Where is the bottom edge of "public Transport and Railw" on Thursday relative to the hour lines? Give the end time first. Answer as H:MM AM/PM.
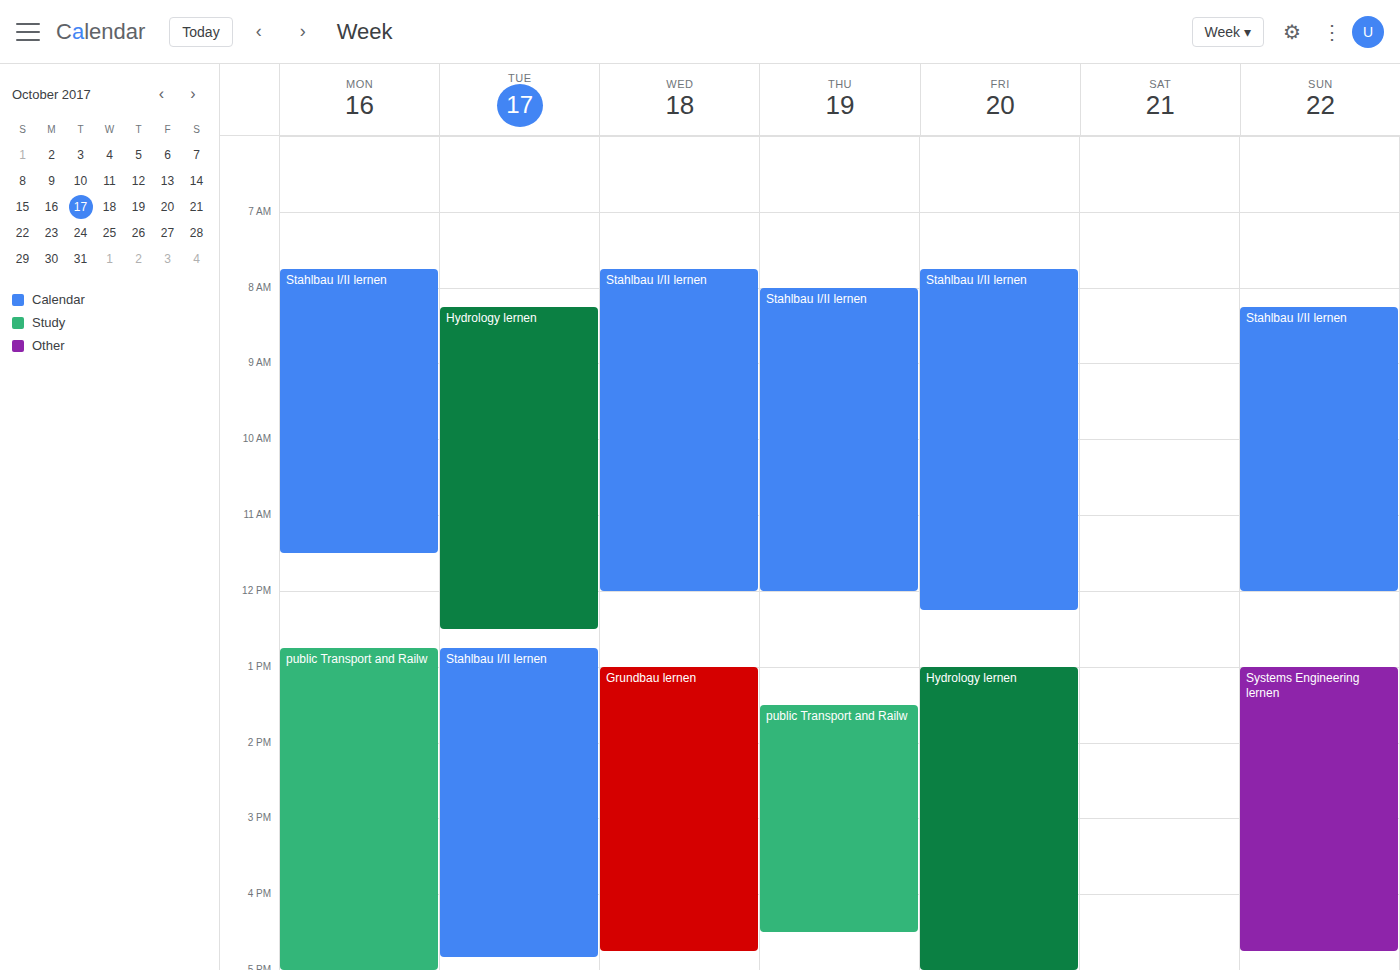
4:30 PM -- halfway between the 4 PM and 5 PM lines.